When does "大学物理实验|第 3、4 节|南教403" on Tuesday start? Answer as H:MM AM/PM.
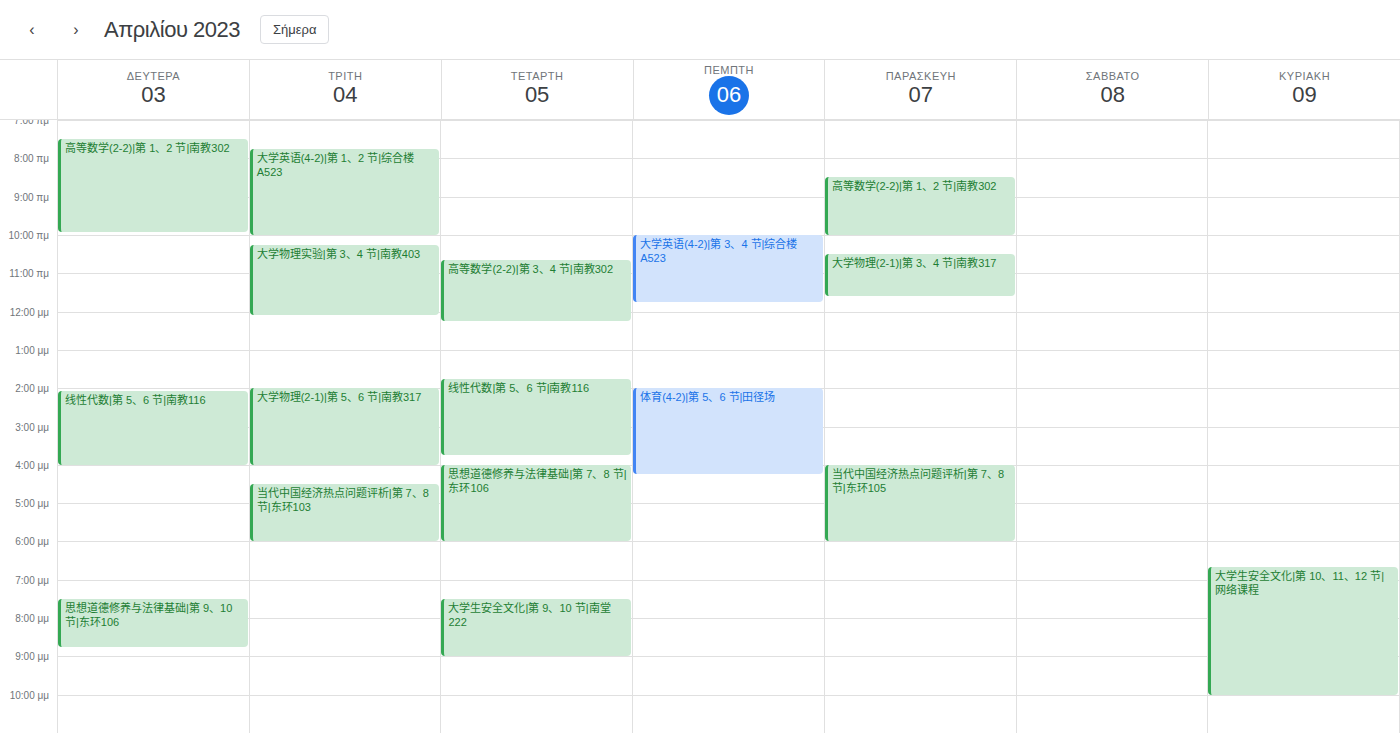
10:15 AM